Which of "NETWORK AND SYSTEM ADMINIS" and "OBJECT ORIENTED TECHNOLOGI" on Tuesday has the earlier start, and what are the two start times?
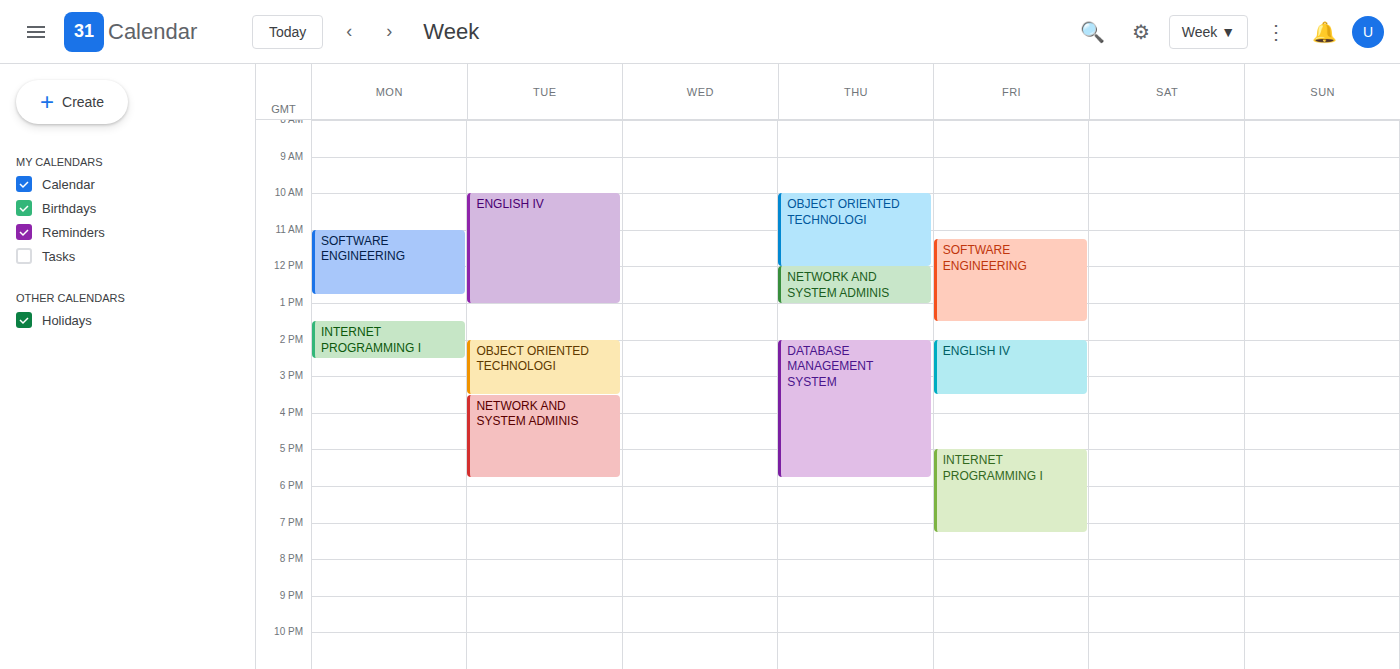
"OBJECT ORIENTED TECHNOLOGI" 2:00 PM; "NETWORK AND SYSTEM ADMINIS" 3:30 PM.